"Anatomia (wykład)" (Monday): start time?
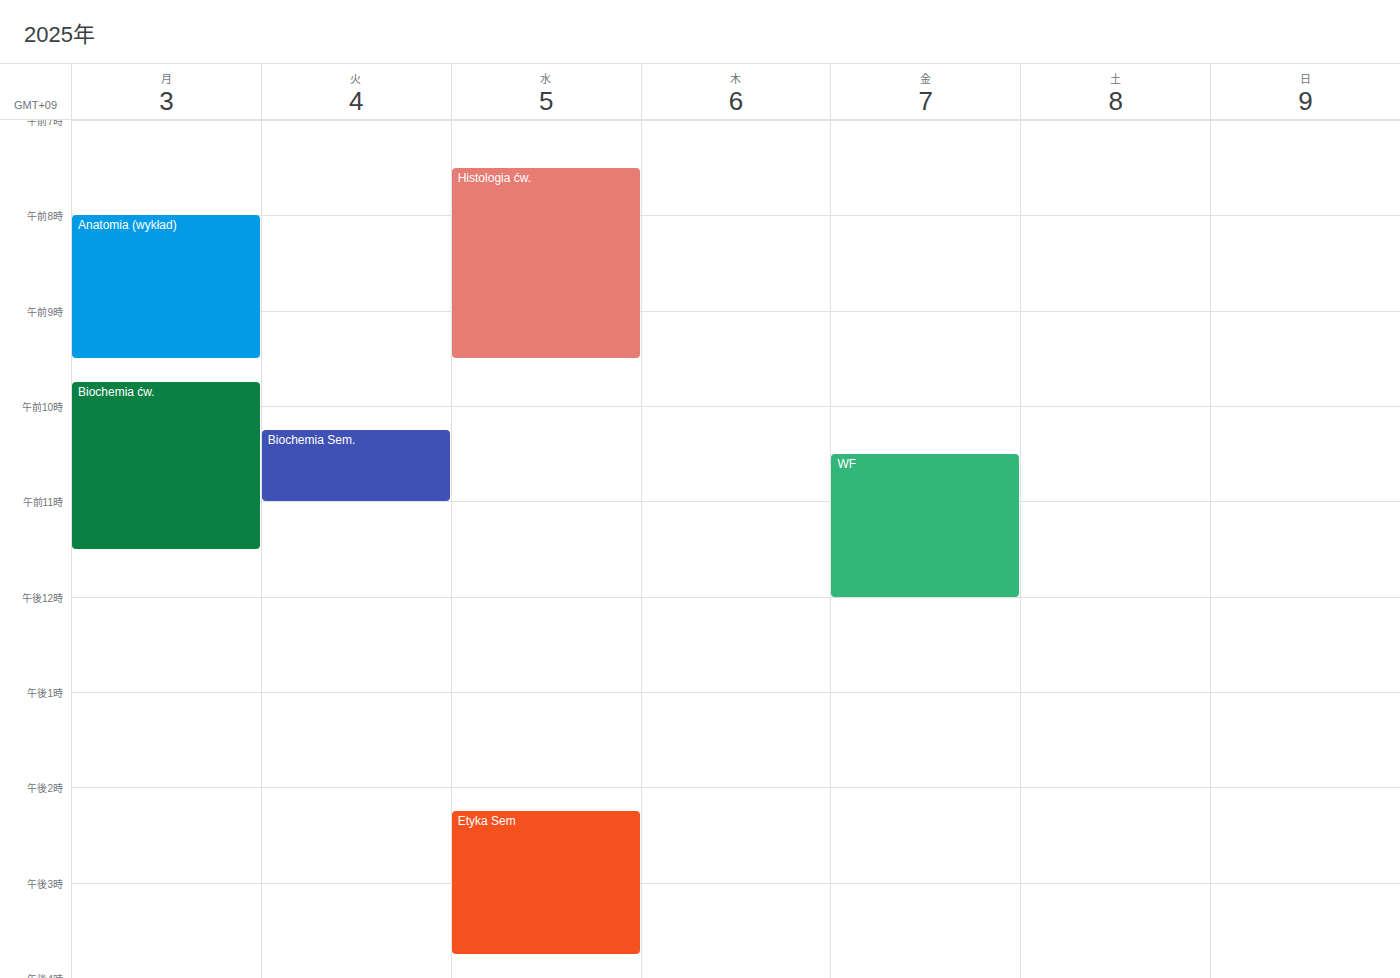
8:00 AM